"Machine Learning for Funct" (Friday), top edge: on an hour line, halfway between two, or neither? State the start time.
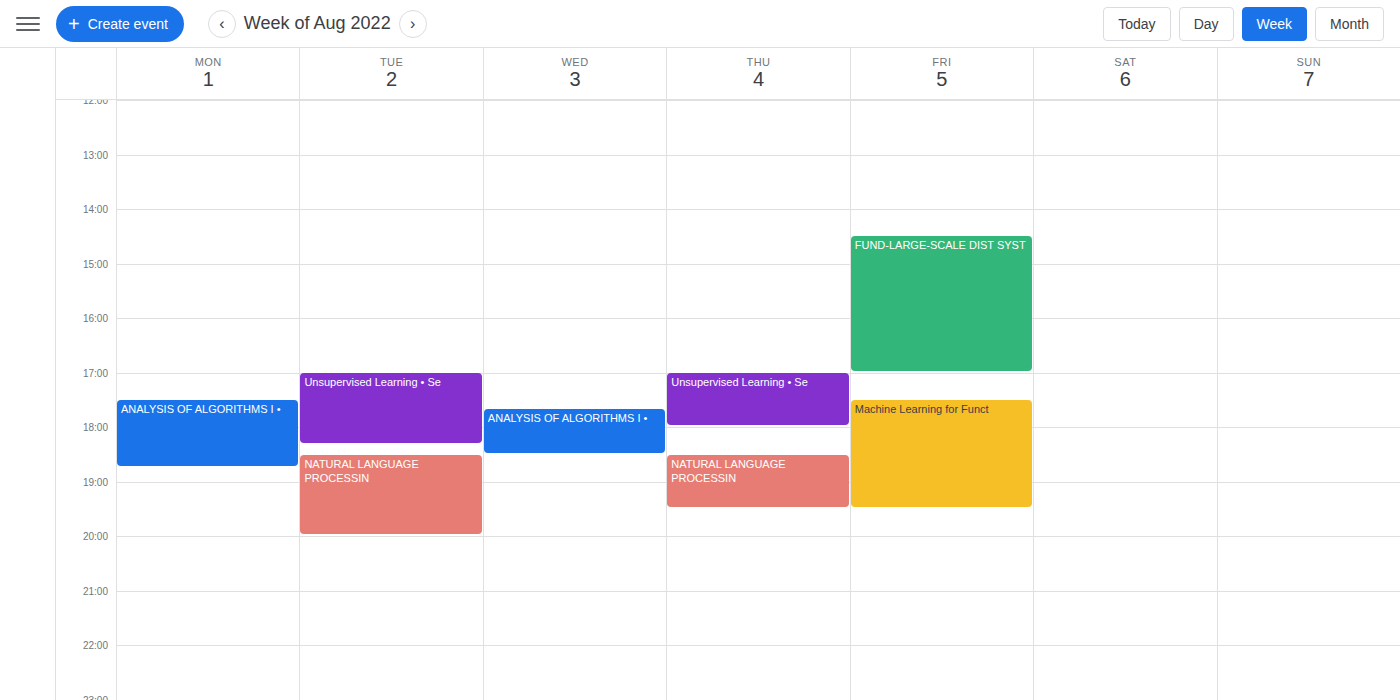
5:30 PM -- halfway between the 5 PM and 6 PM lines.